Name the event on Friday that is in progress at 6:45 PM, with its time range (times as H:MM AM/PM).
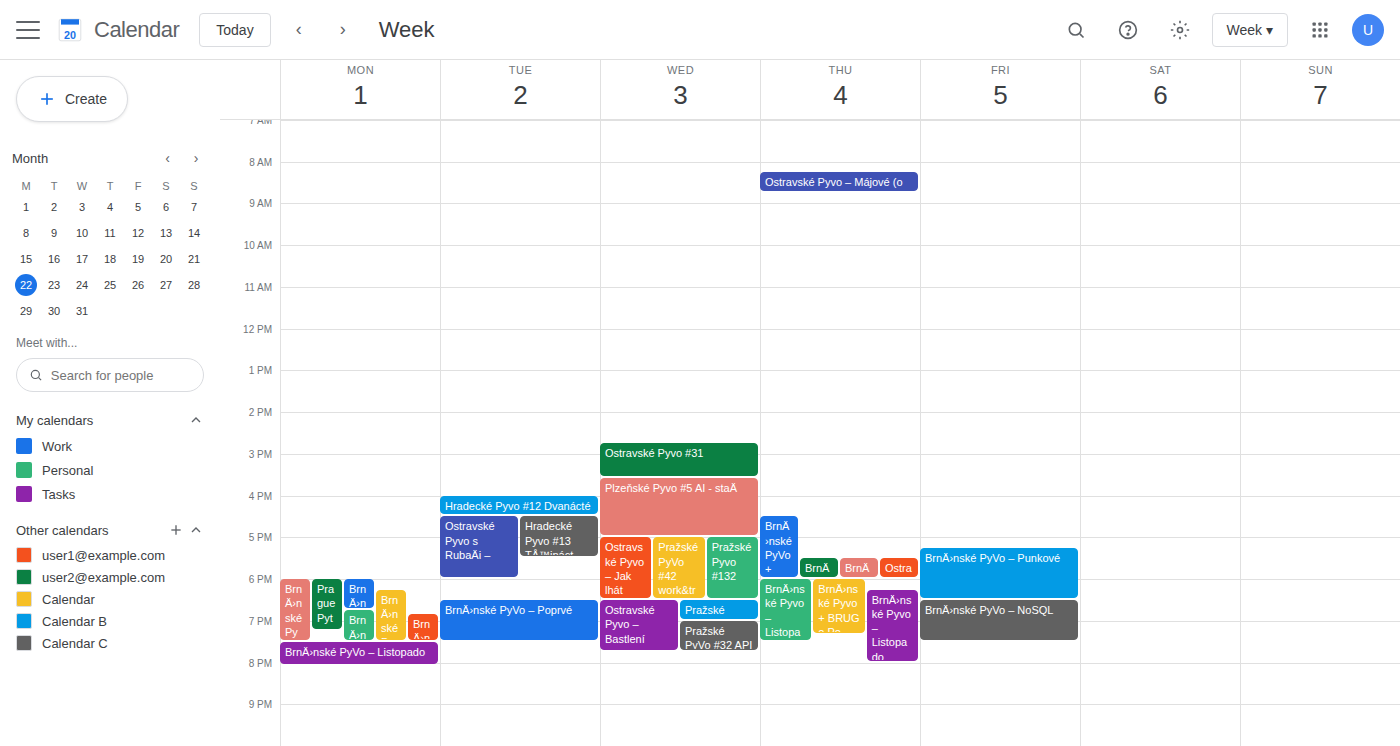
"BrnÄ›nské PyVo – NoSQL", 6:30 PM to 7:30 PM